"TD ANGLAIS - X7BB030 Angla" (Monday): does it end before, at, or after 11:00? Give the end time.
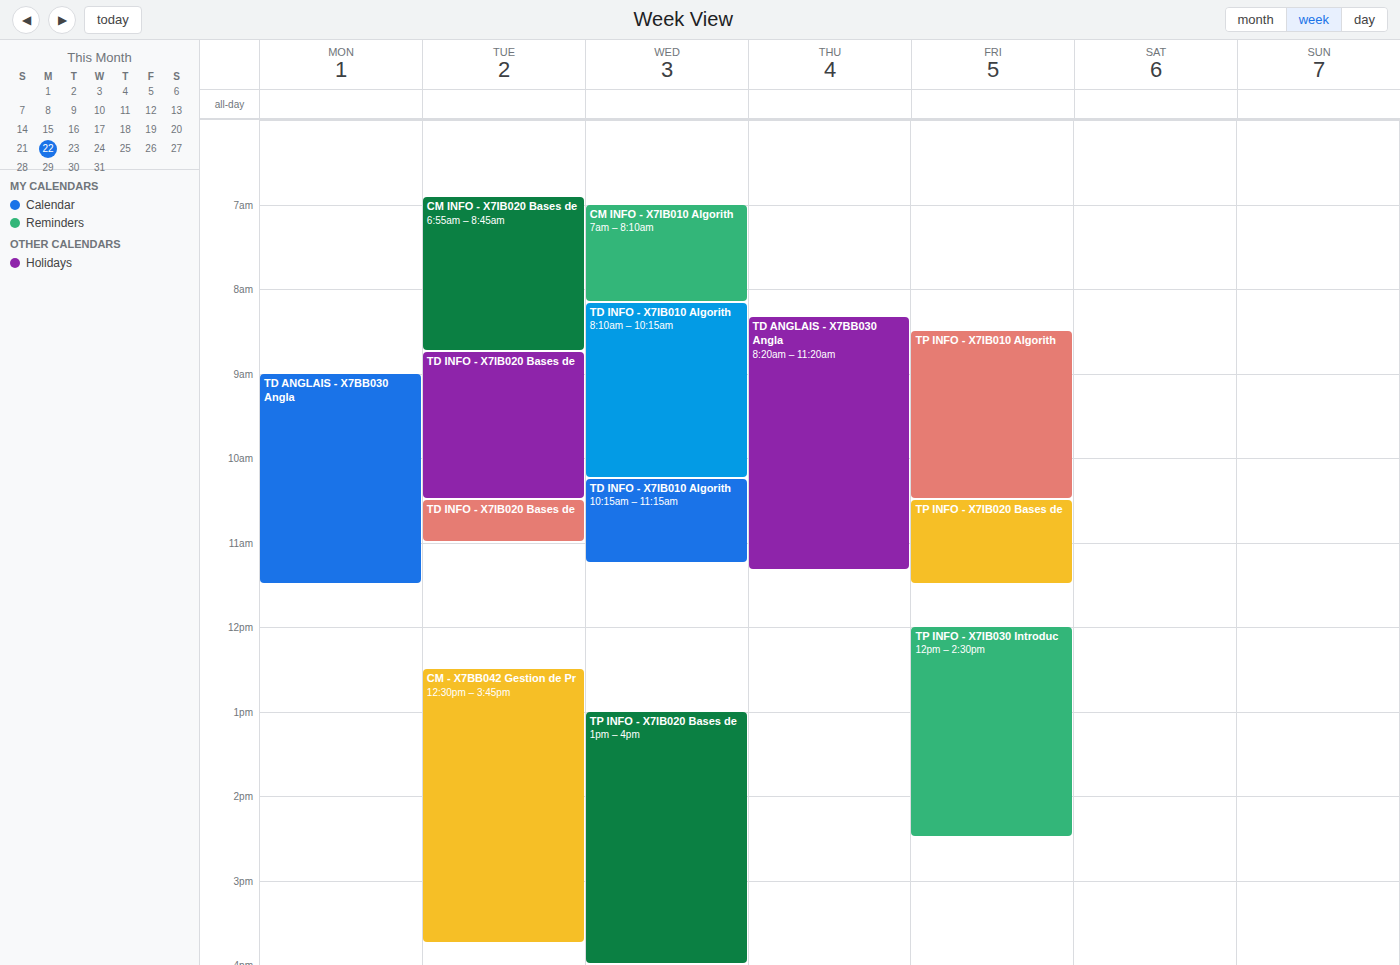
11:30 -- after 11:00, 30 minutes below the 11:00 line.